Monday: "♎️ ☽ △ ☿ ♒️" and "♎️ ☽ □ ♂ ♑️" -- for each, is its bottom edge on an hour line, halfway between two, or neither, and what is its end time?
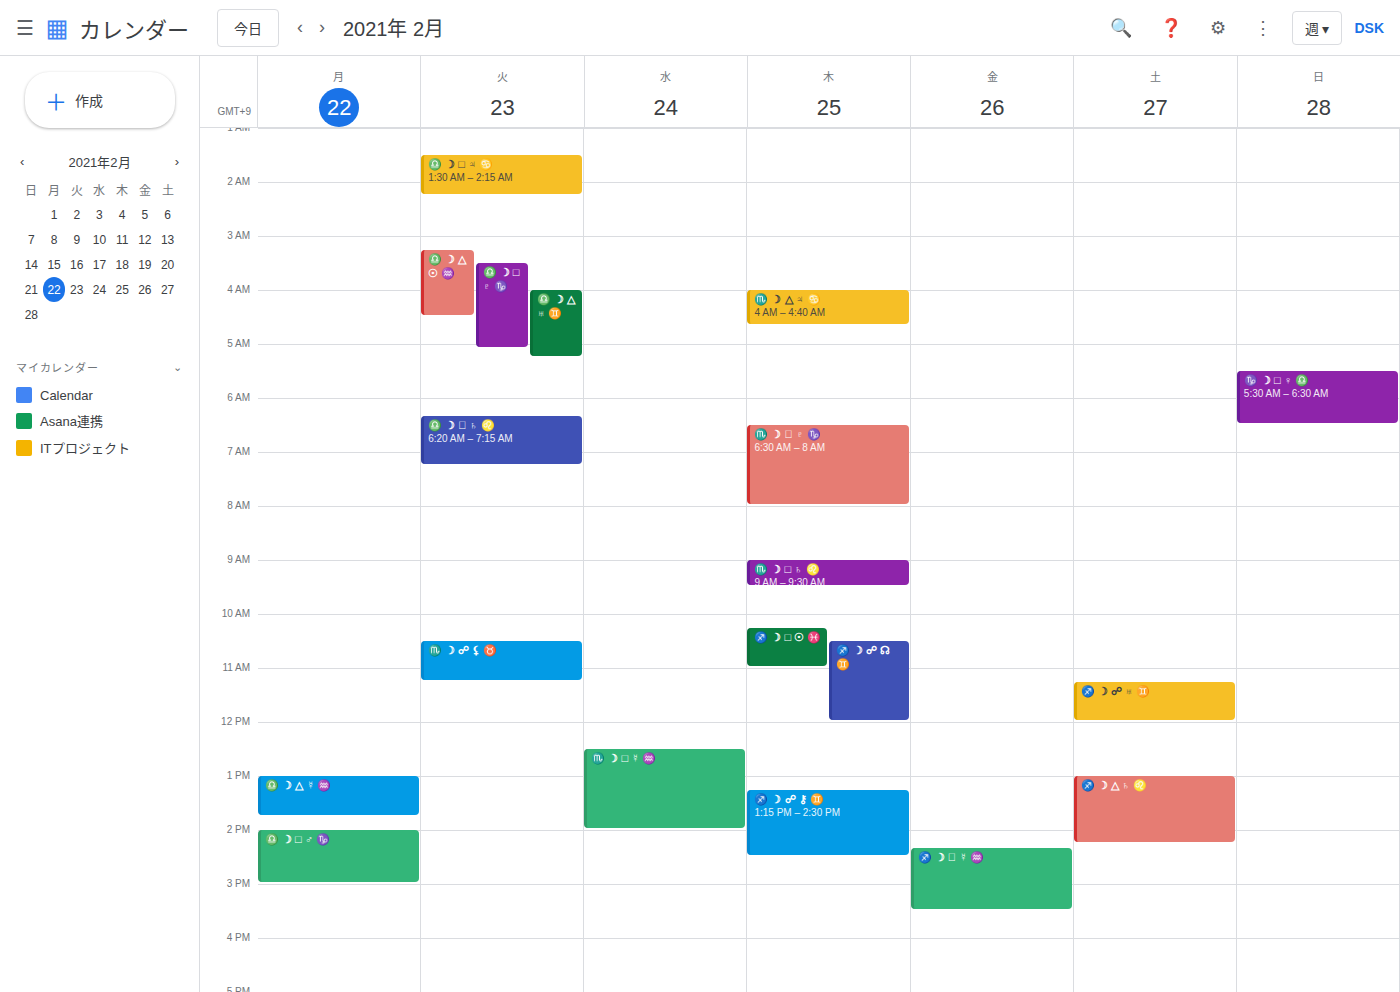
"♎️ ☽ △ ☿ ♒️": 1:45 PM, neither: three quarters of the way from the 1 PM line to the 2 PM line. "♎️ ☽ □ ♂ ♑️": 3:00 PM, exactly on the 3 PM line.